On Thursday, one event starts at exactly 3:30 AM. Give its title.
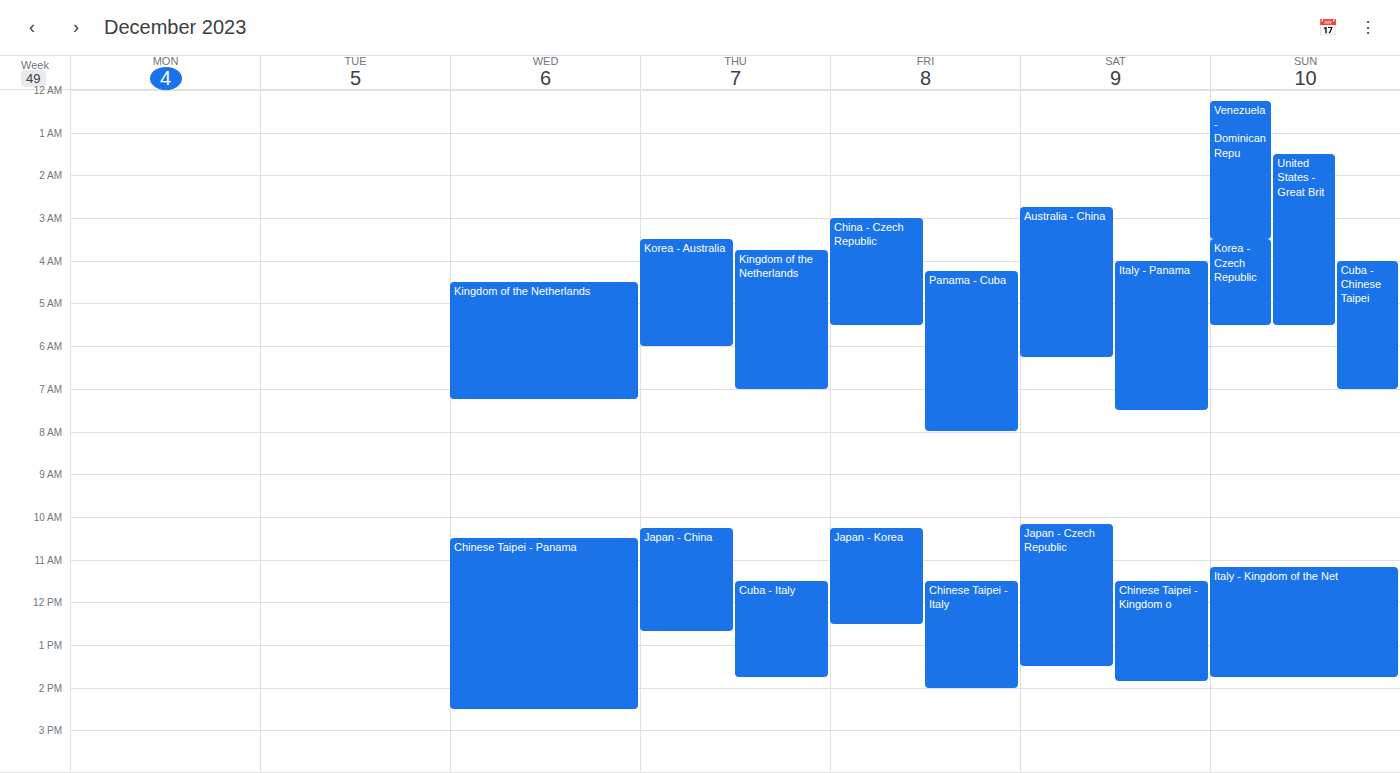
"Korea - Australia"